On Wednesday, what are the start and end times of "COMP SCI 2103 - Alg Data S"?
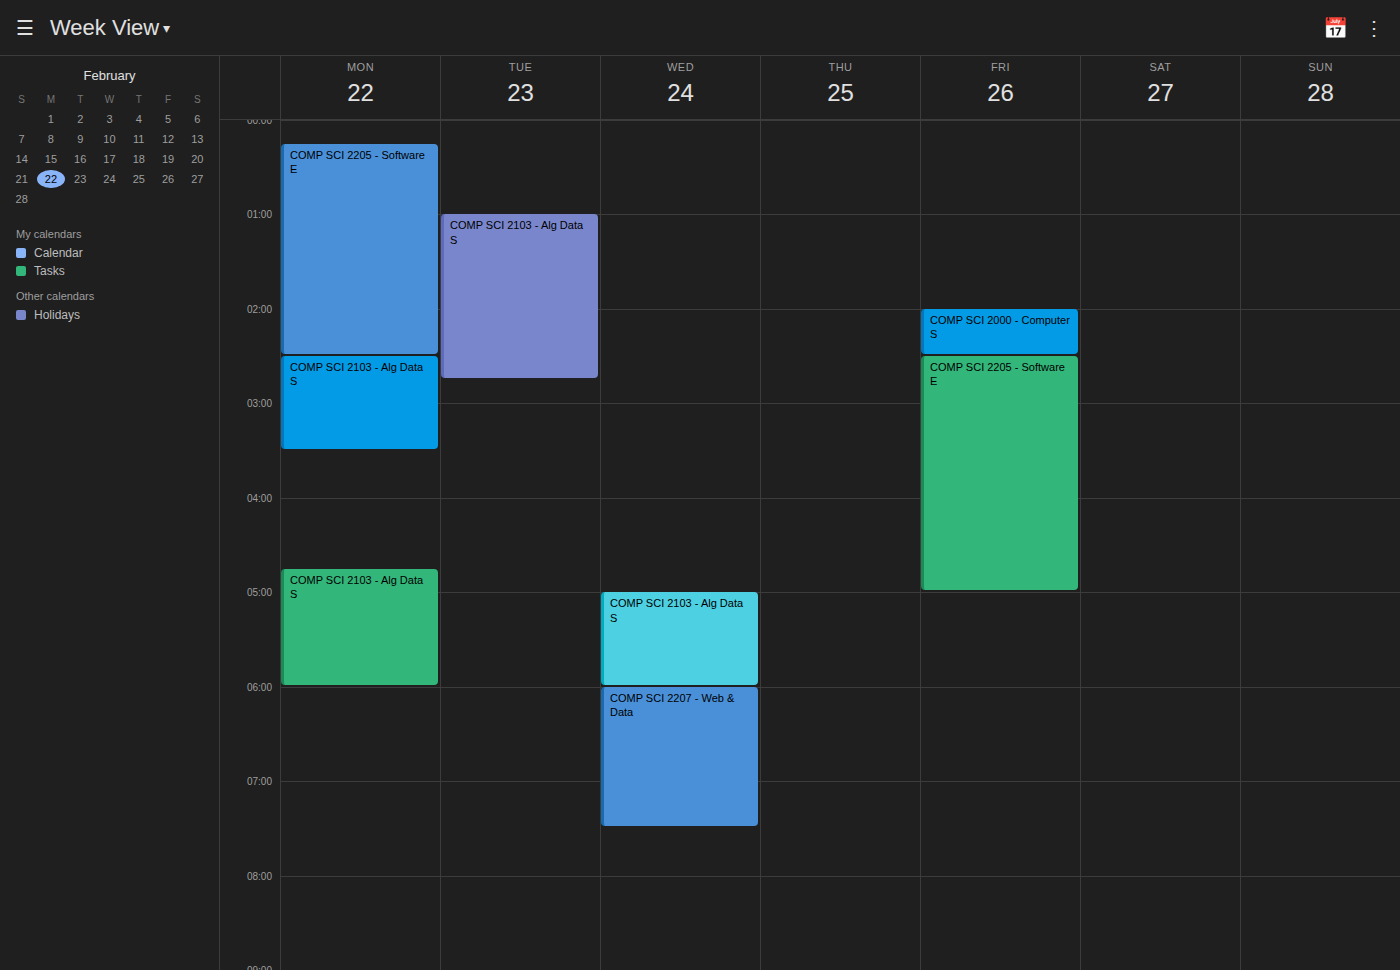
5:00 AM to 6:00 AM